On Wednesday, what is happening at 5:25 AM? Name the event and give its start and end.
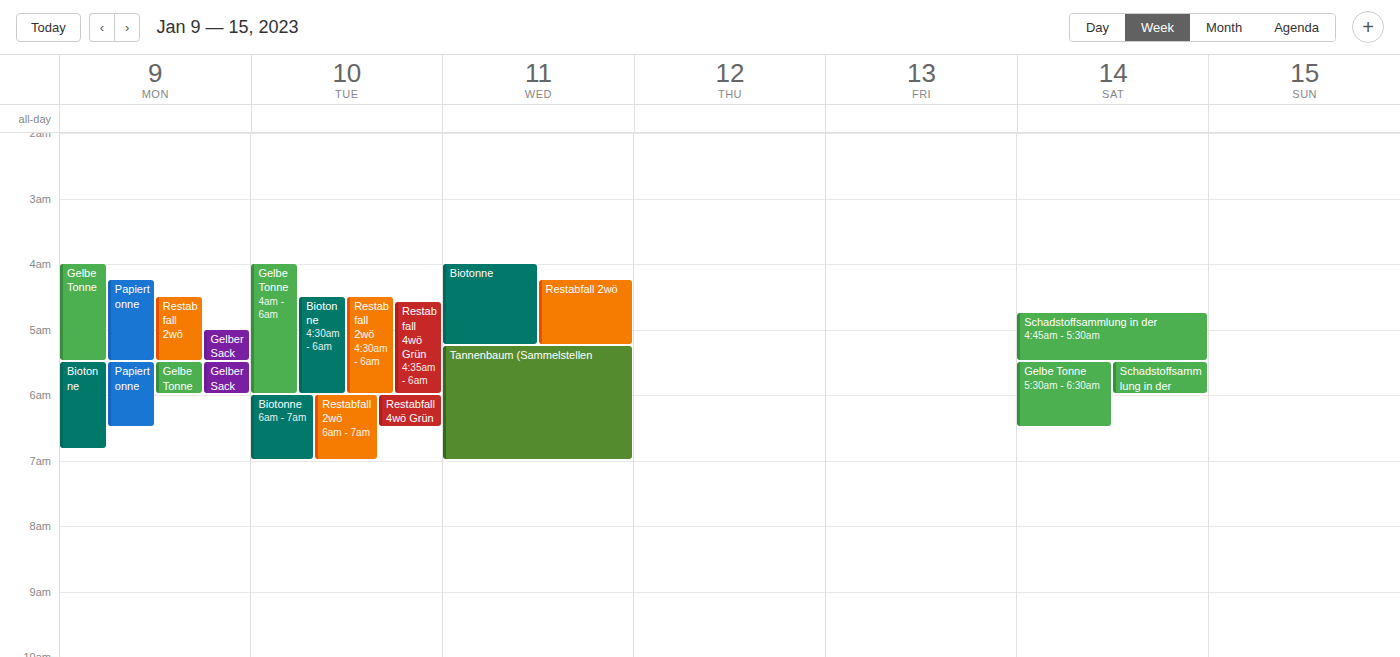
"Tannenbaum (Sammelstellen", 5:15 AM to 7:00 AM